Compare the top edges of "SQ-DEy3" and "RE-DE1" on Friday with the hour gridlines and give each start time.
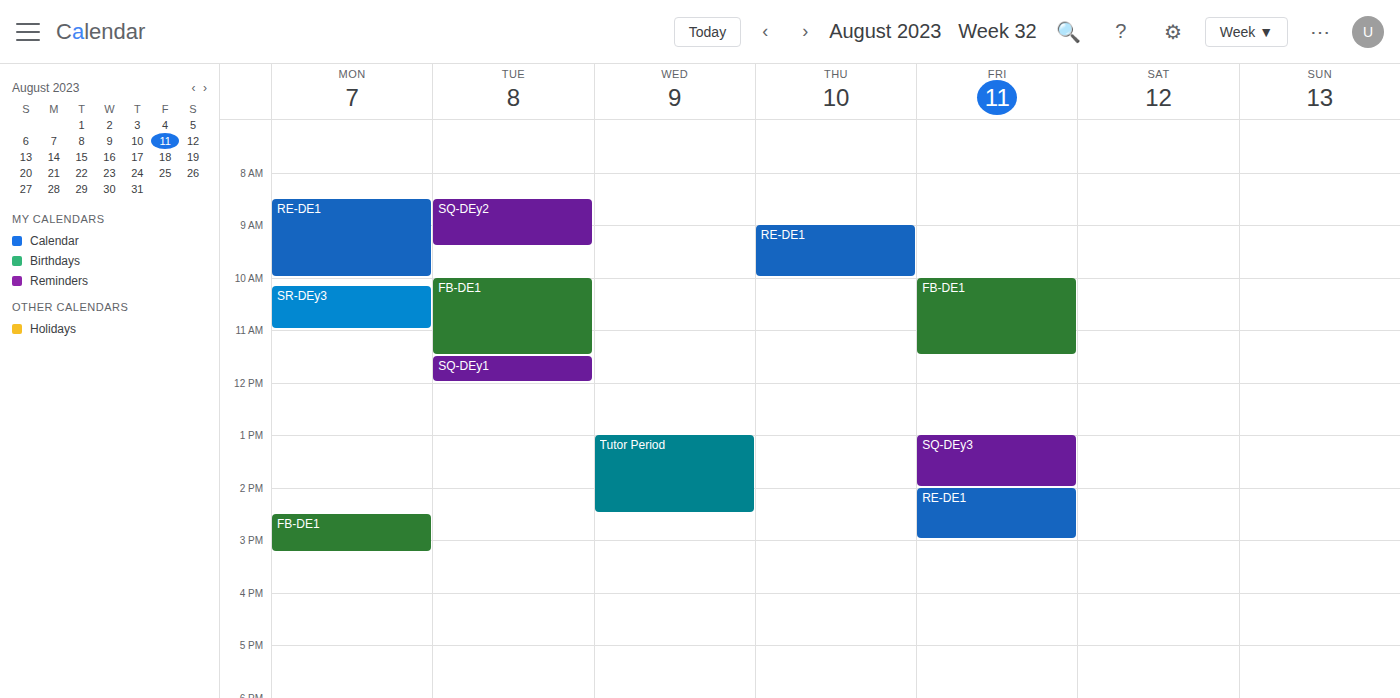
"SQ-DEy3": 1:00 PM, exactly on the 1 PM line. "RE-DE1": 2:00 PM, exactly on the 2 PM line.